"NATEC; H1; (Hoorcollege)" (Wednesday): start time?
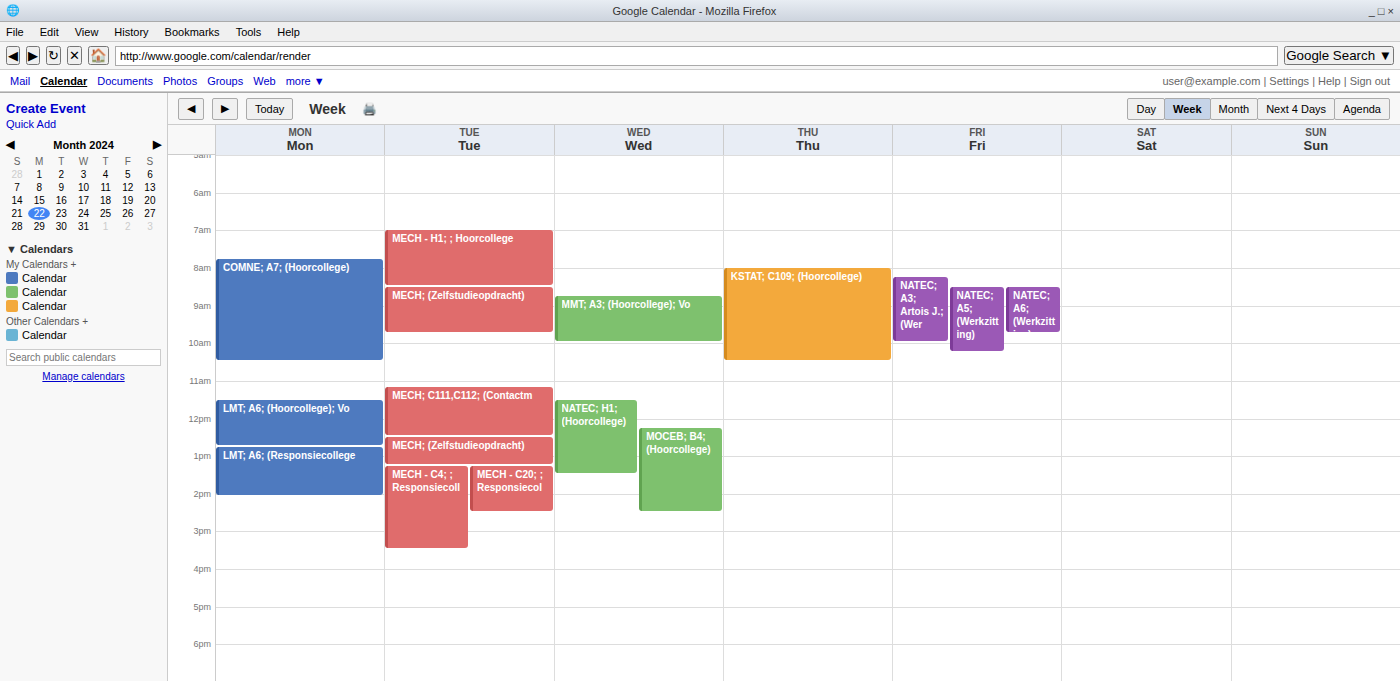
11:30 AM